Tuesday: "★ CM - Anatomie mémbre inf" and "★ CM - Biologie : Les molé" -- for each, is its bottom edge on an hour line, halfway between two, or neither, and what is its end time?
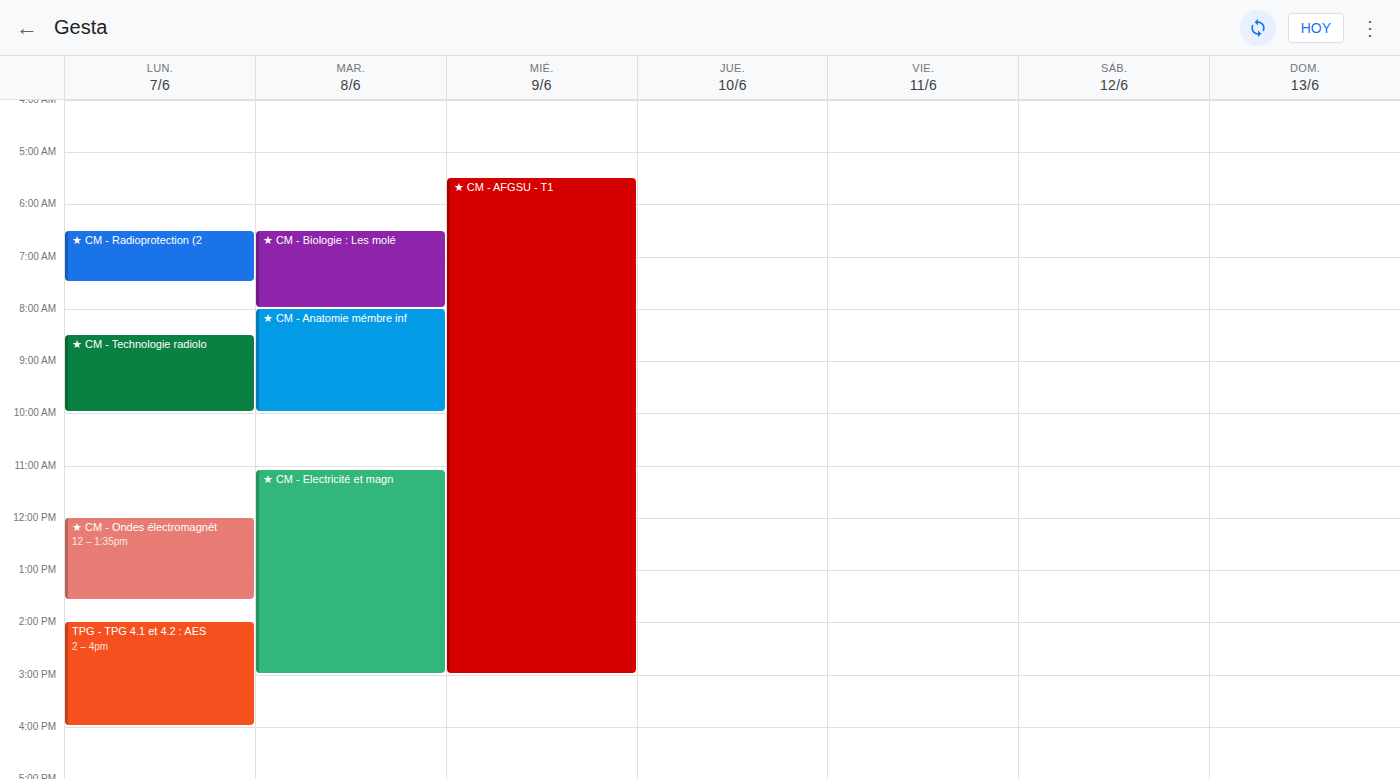
"★ CM - Anatomie mémbre inf": 10:00 AM, exactly on the 10 AM line. "★ CM - Biologie : Les molé": 8:00 AM, exactly on the 8 AM line.